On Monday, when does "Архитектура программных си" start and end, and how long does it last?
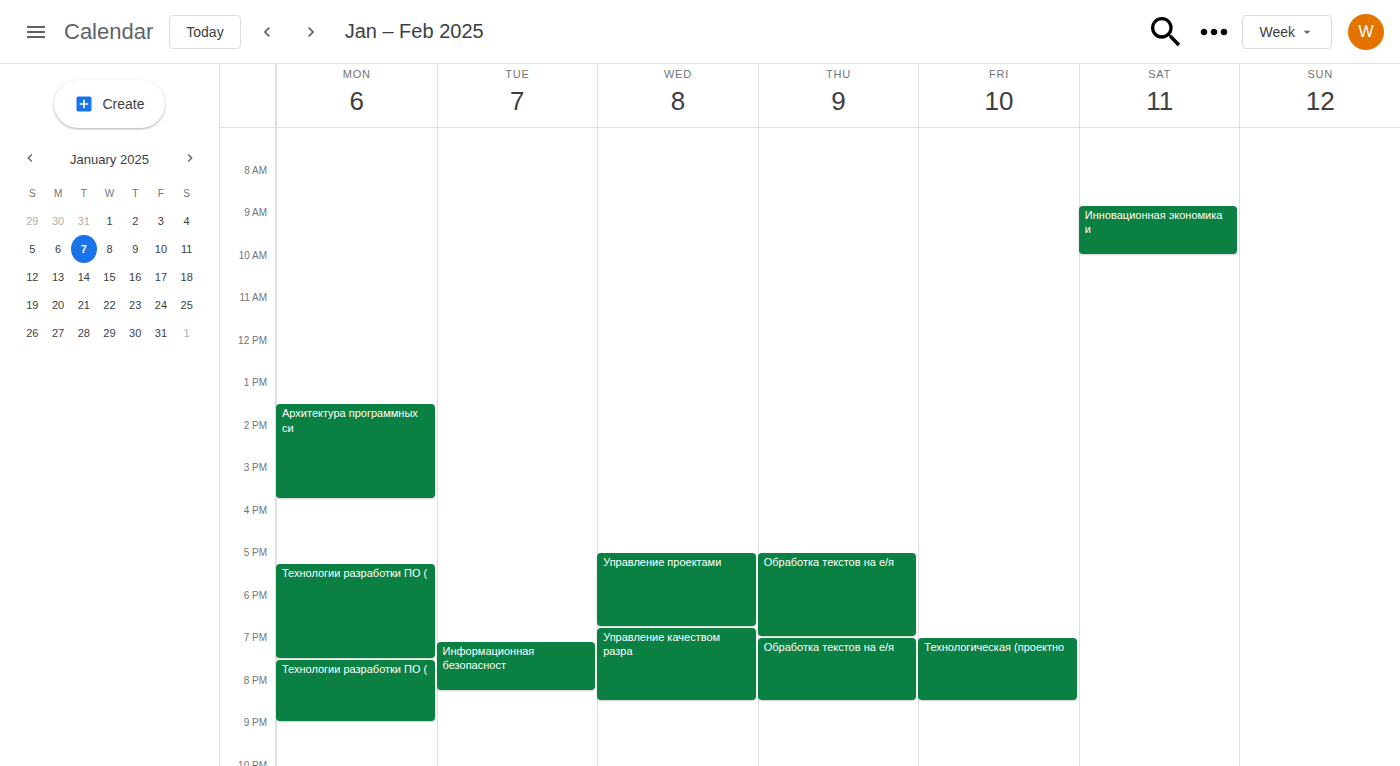
1:30 PM to 3:45 PM, 2 hours 15 minutes